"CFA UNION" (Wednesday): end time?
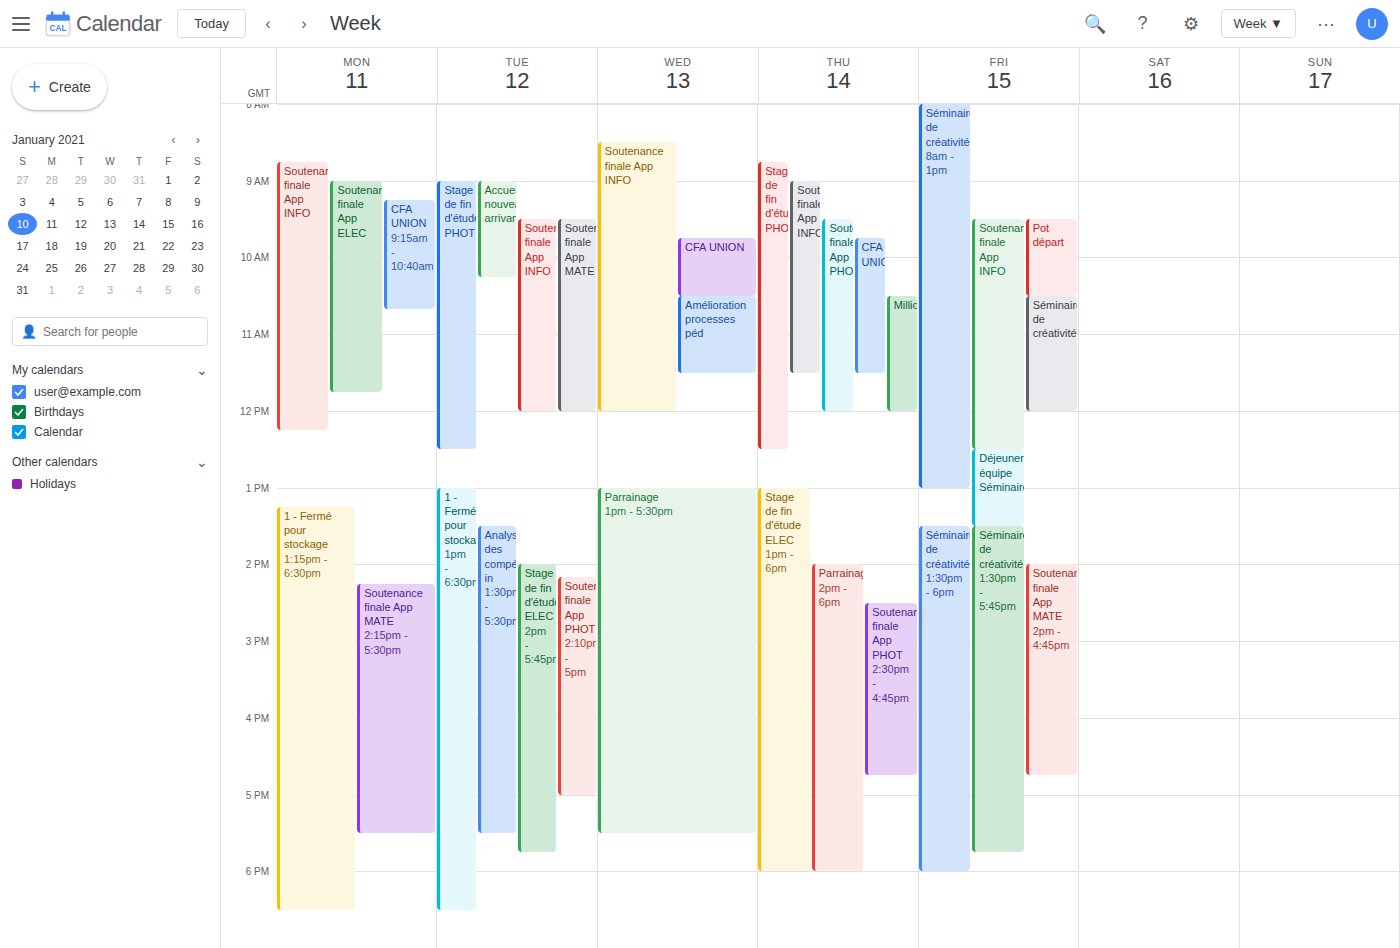
10:30 AM